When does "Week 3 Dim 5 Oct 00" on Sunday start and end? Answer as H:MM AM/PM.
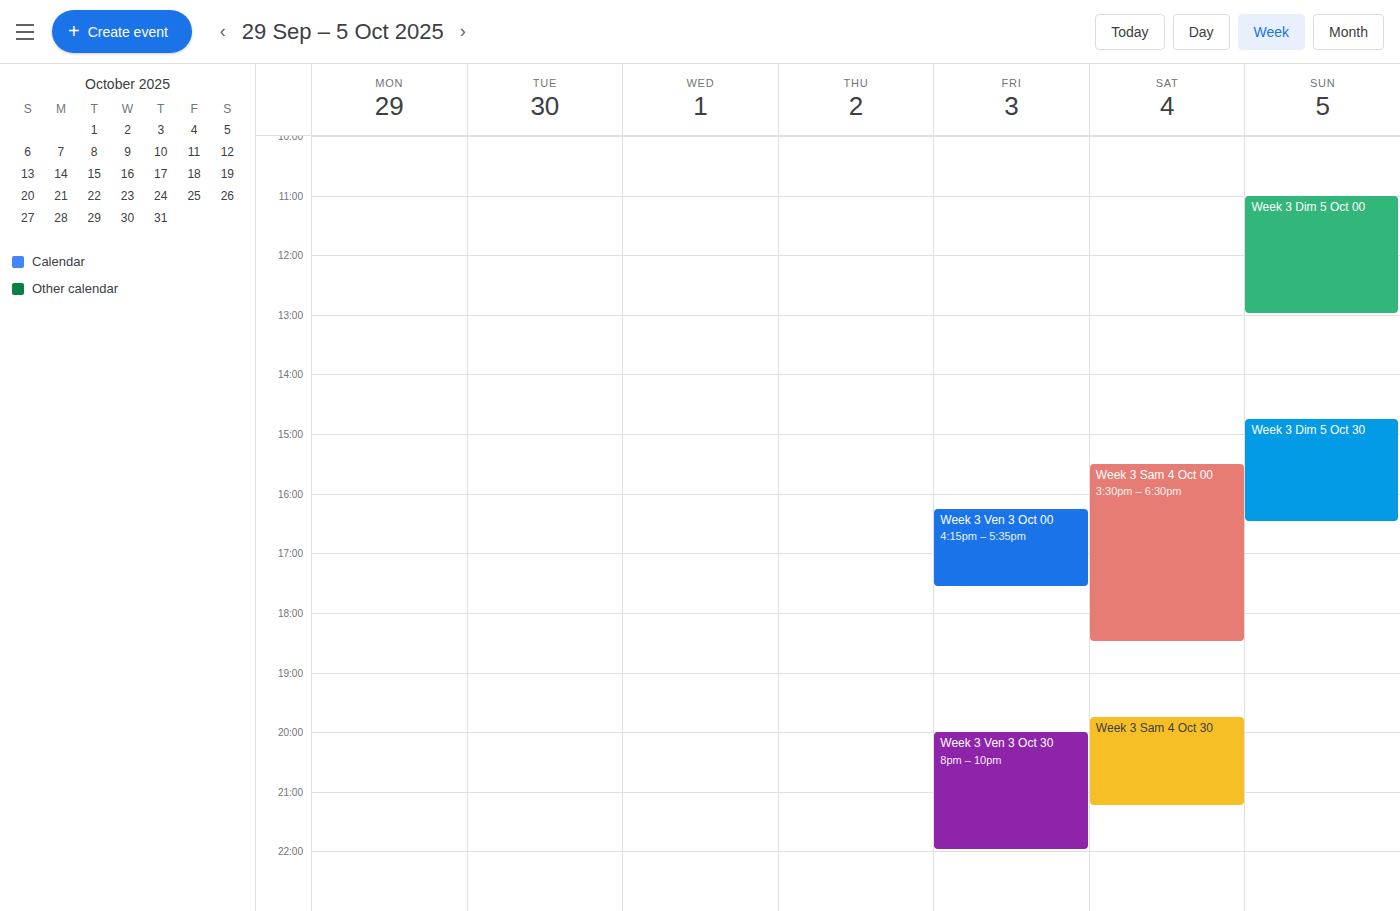
11:00 AM to 1:00 PM